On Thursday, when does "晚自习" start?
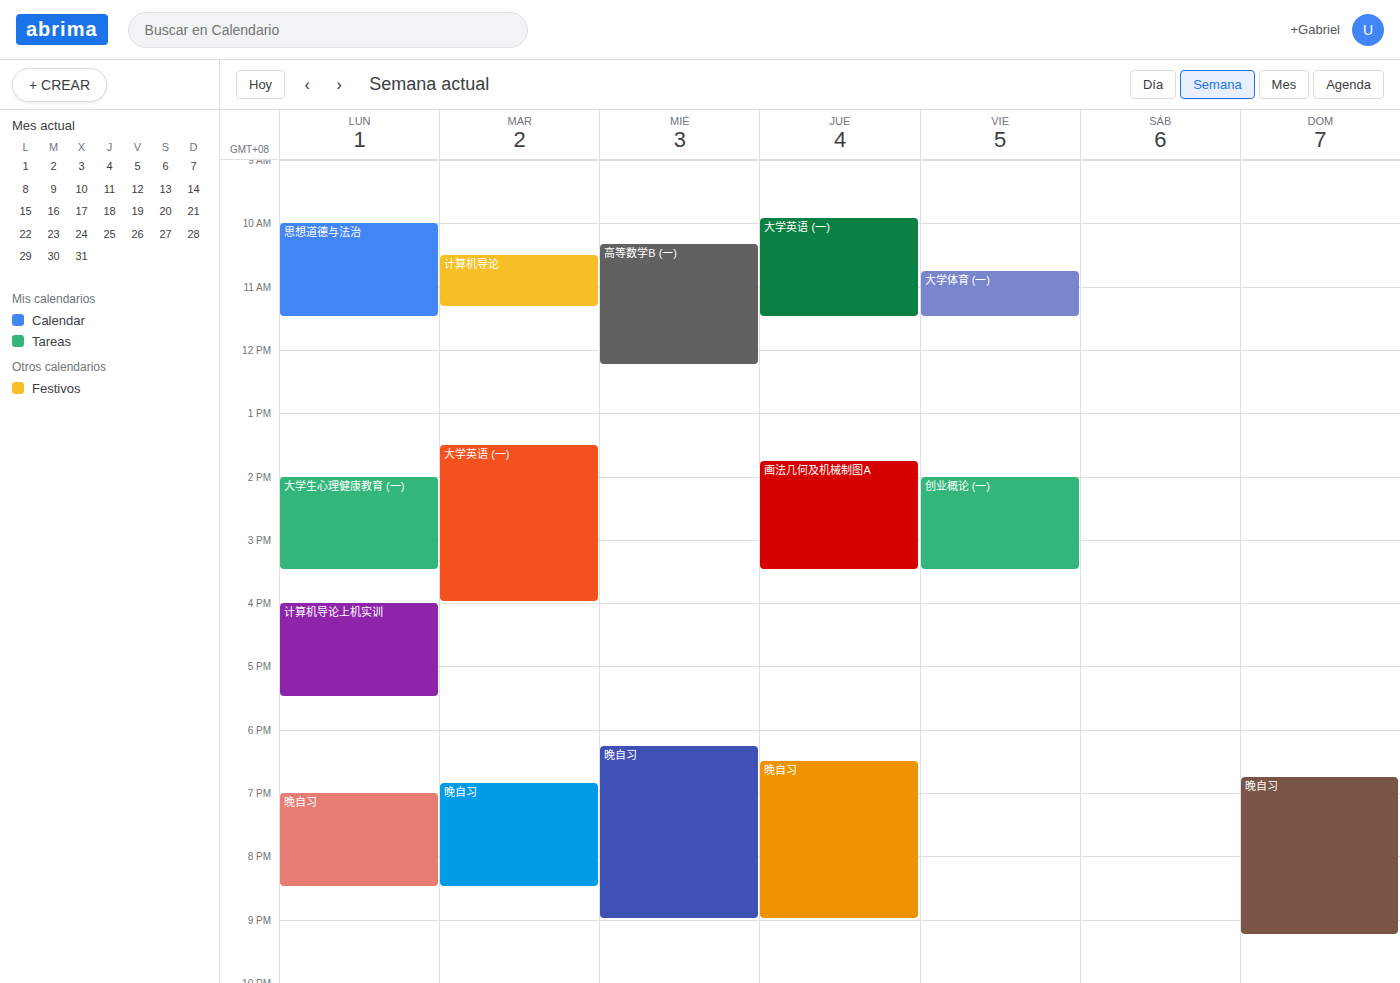
18:30